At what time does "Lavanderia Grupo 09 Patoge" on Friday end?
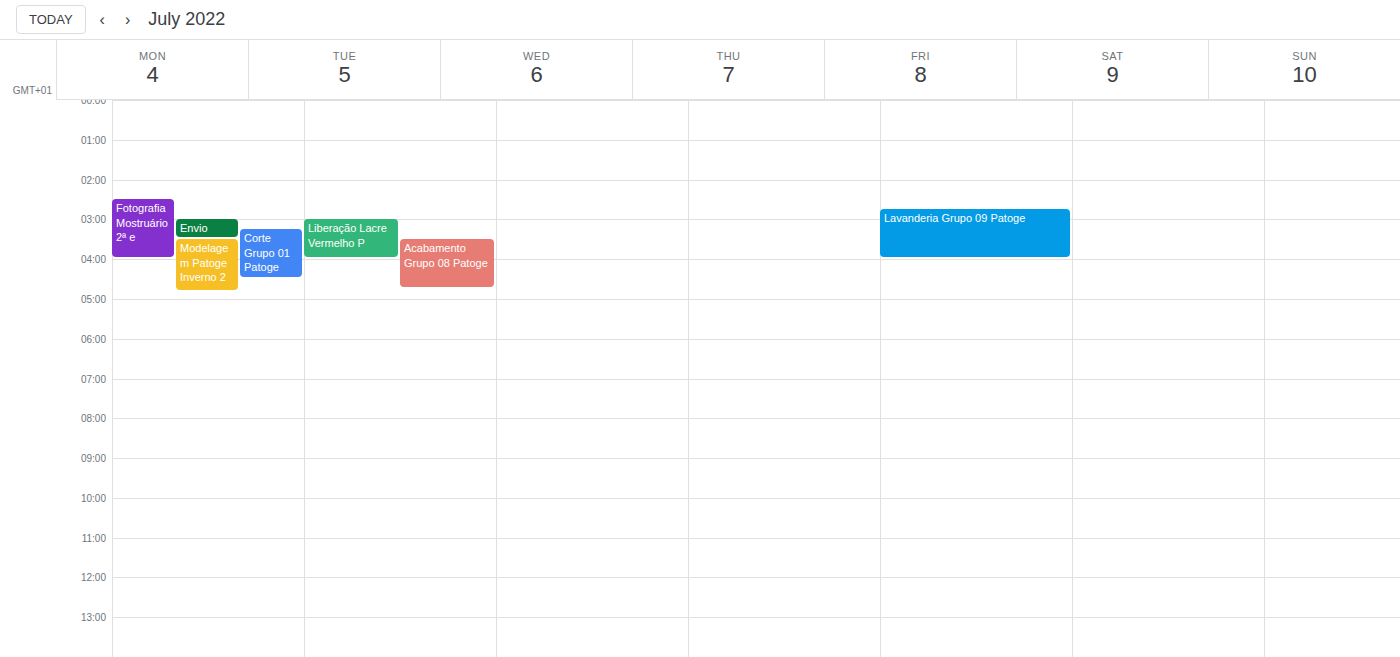
4:00 AM